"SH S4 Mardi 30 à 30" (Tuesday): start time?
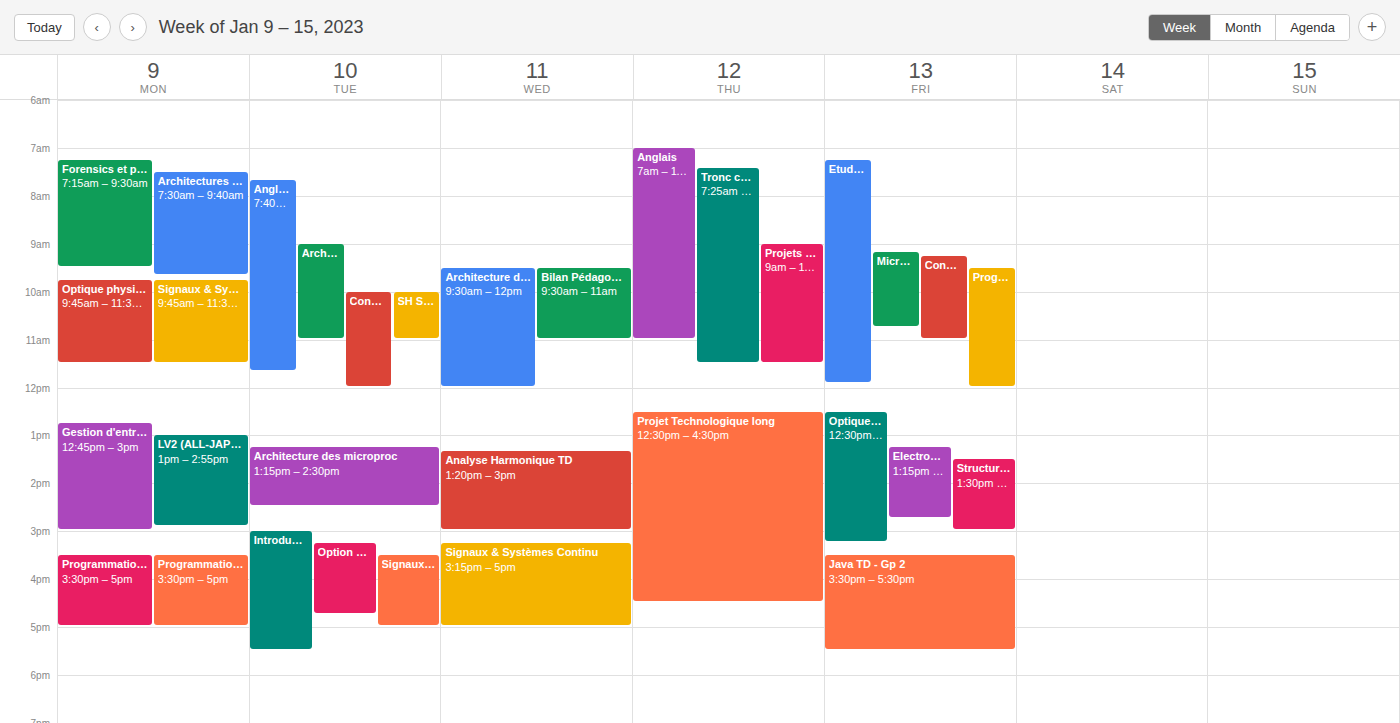
10:00 AM